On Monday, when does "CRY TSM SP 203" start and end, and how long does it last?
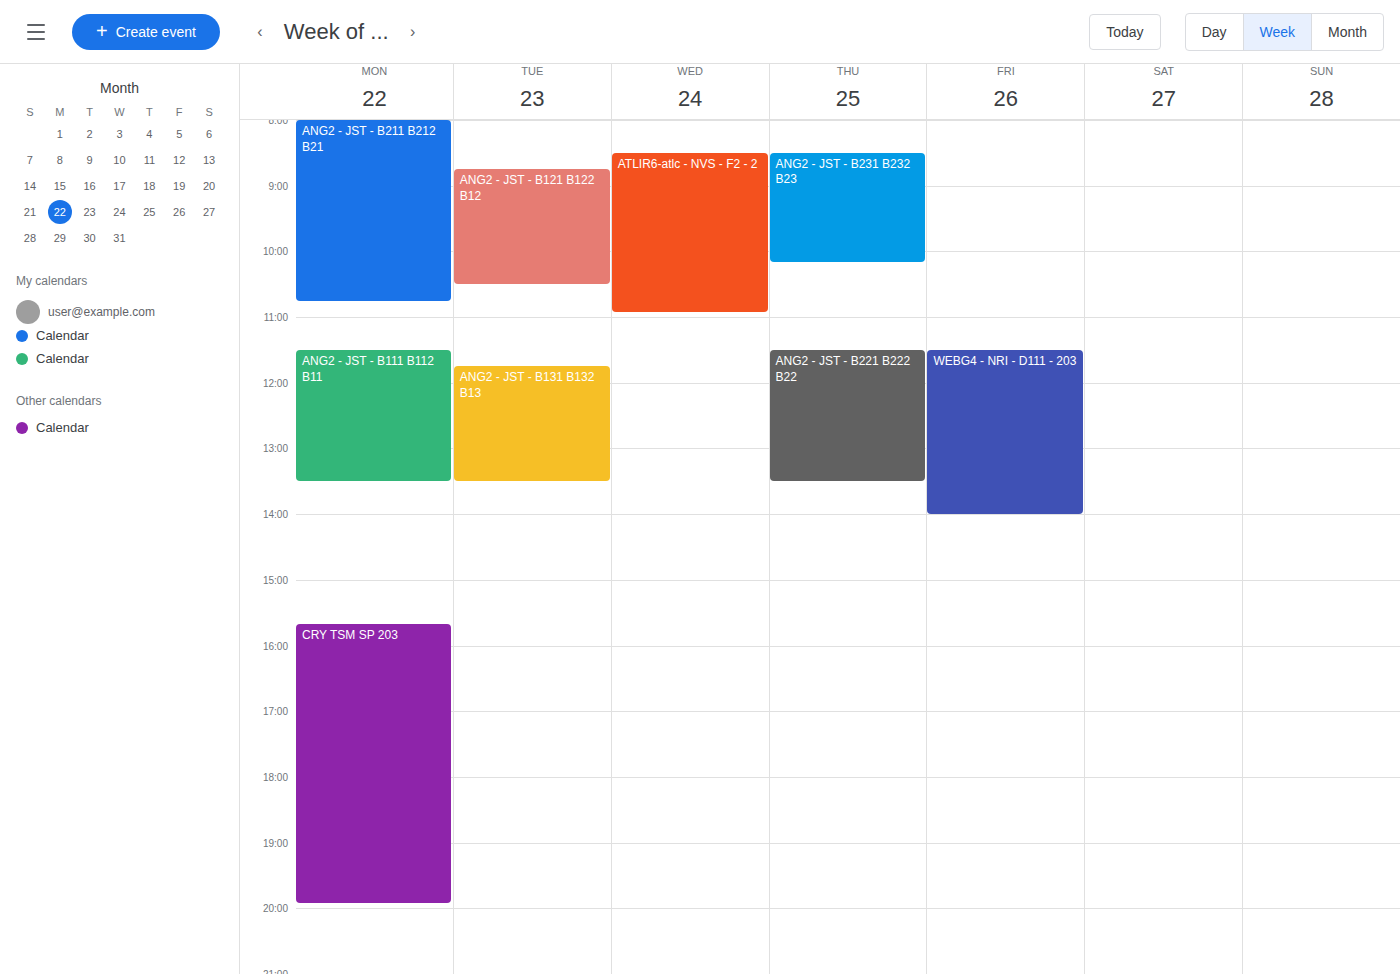
3:40 PM to 7:55 PM, 4 hours 15 minutes